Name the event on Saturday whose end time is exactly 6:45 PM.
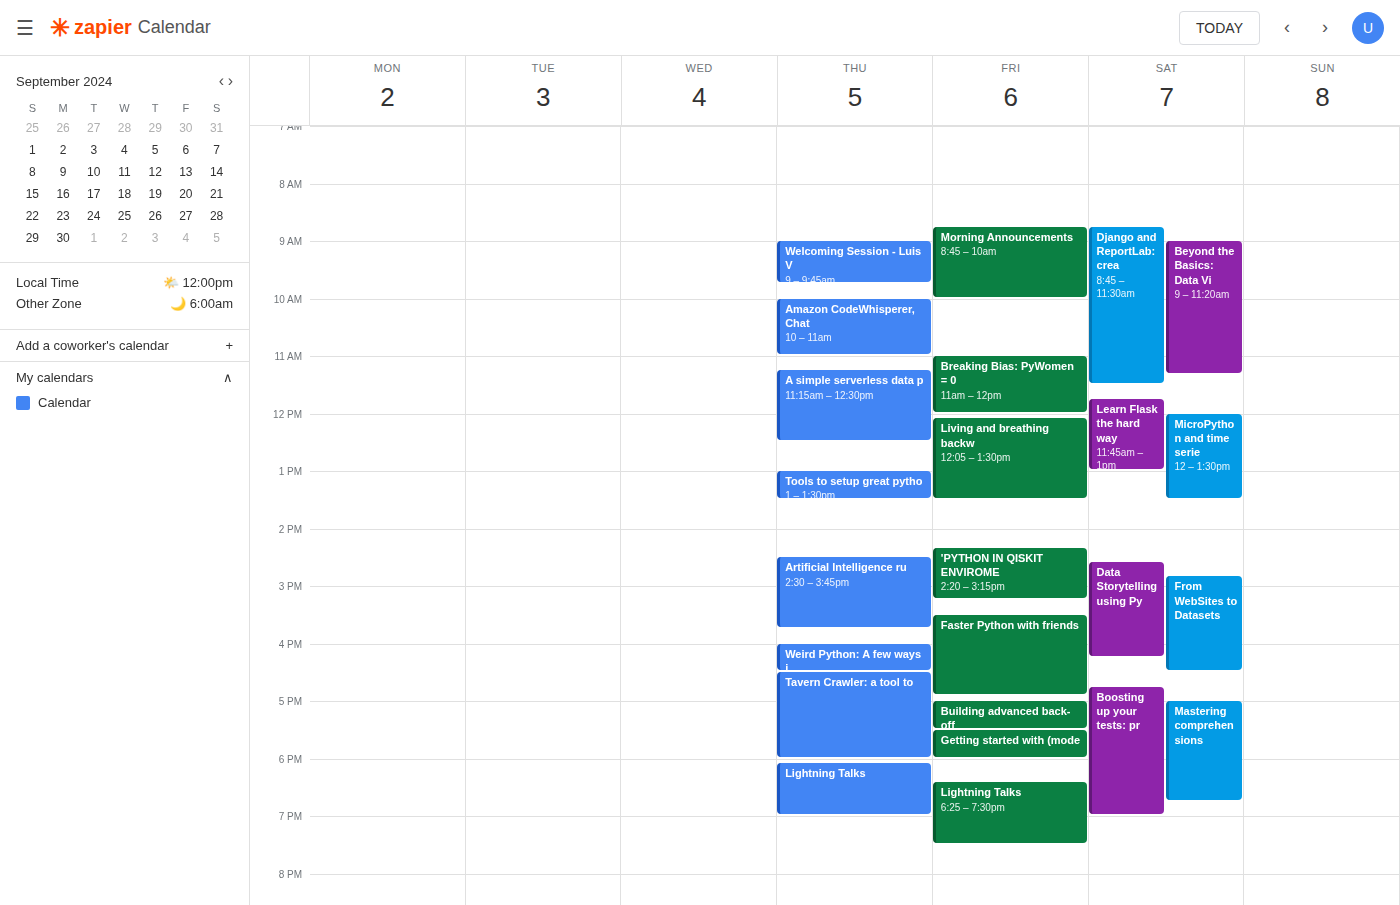
"Mastering comprehensions"